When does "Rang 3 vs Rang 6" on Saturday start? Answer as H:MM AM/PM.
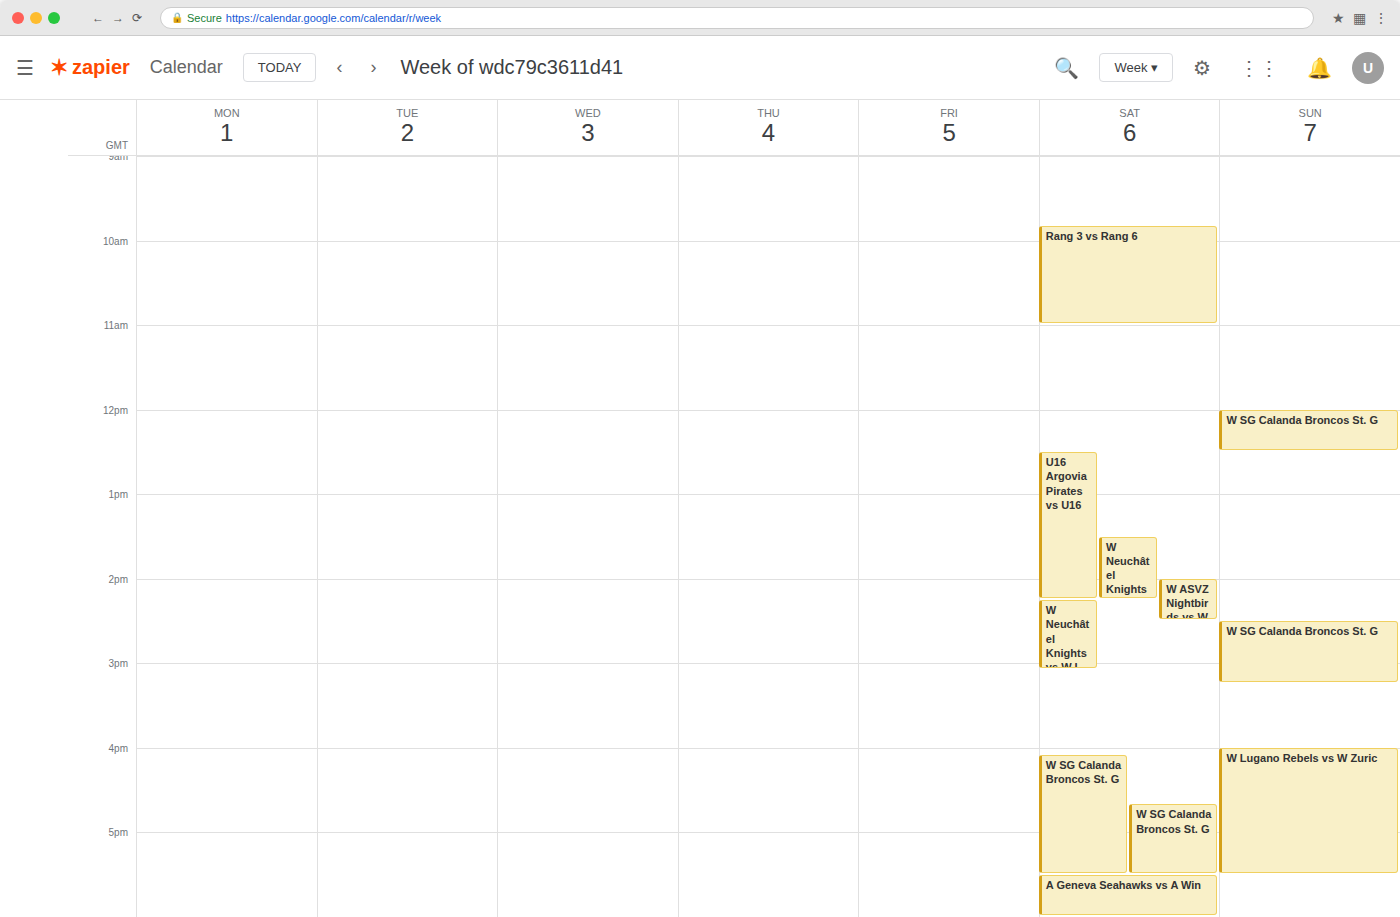
9:50 AM